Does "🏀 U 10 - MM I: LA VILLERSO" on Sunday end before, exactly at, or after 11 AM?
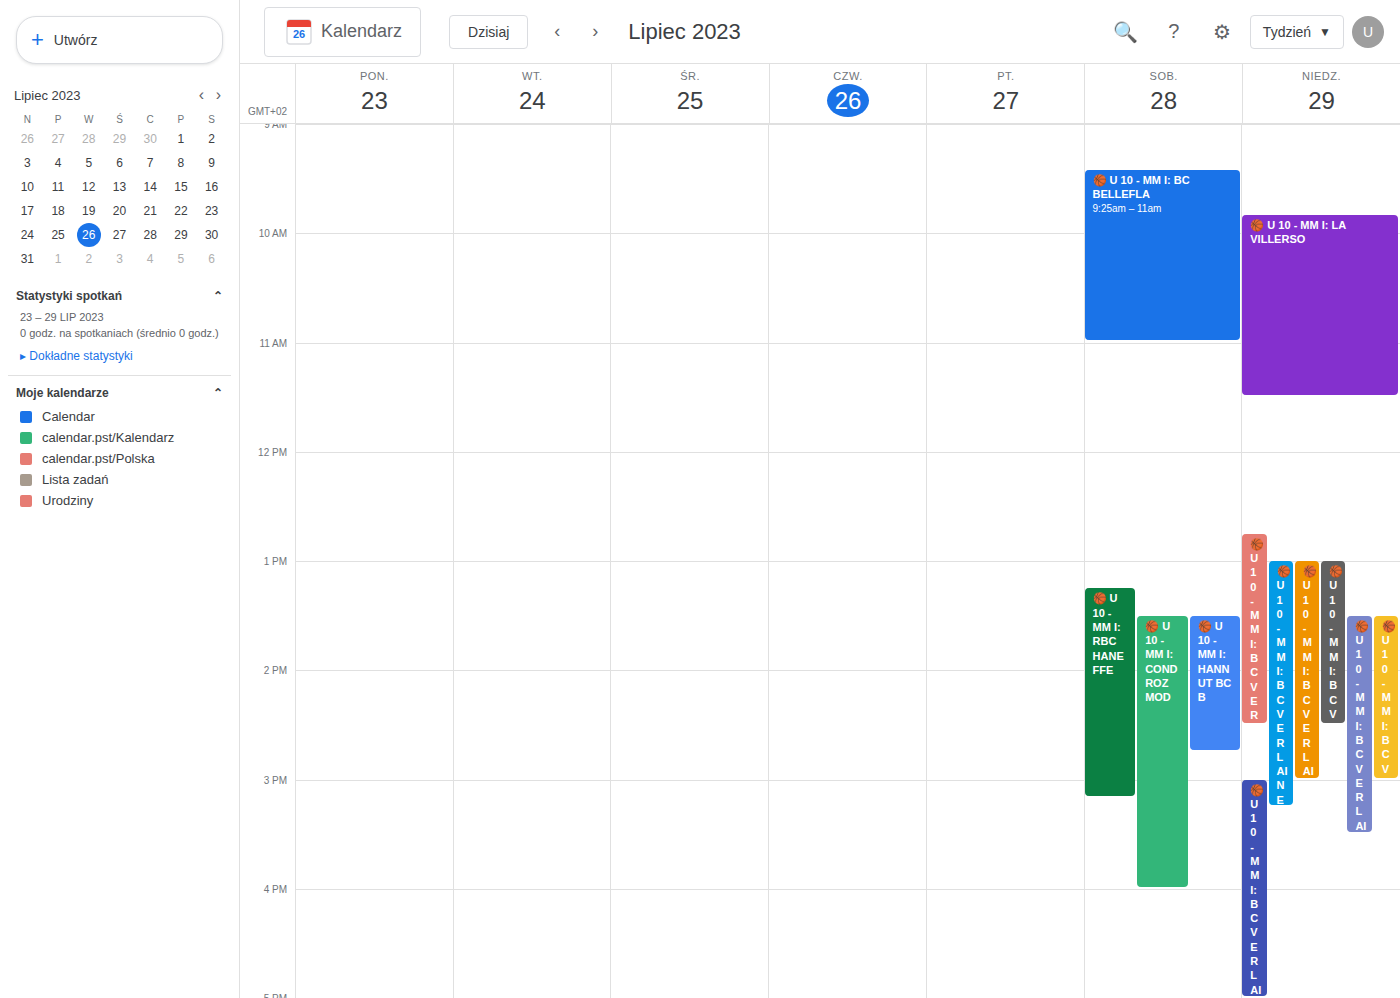
11:30 AM -- after 11 AM, 30 minutes below the 11 AM line.